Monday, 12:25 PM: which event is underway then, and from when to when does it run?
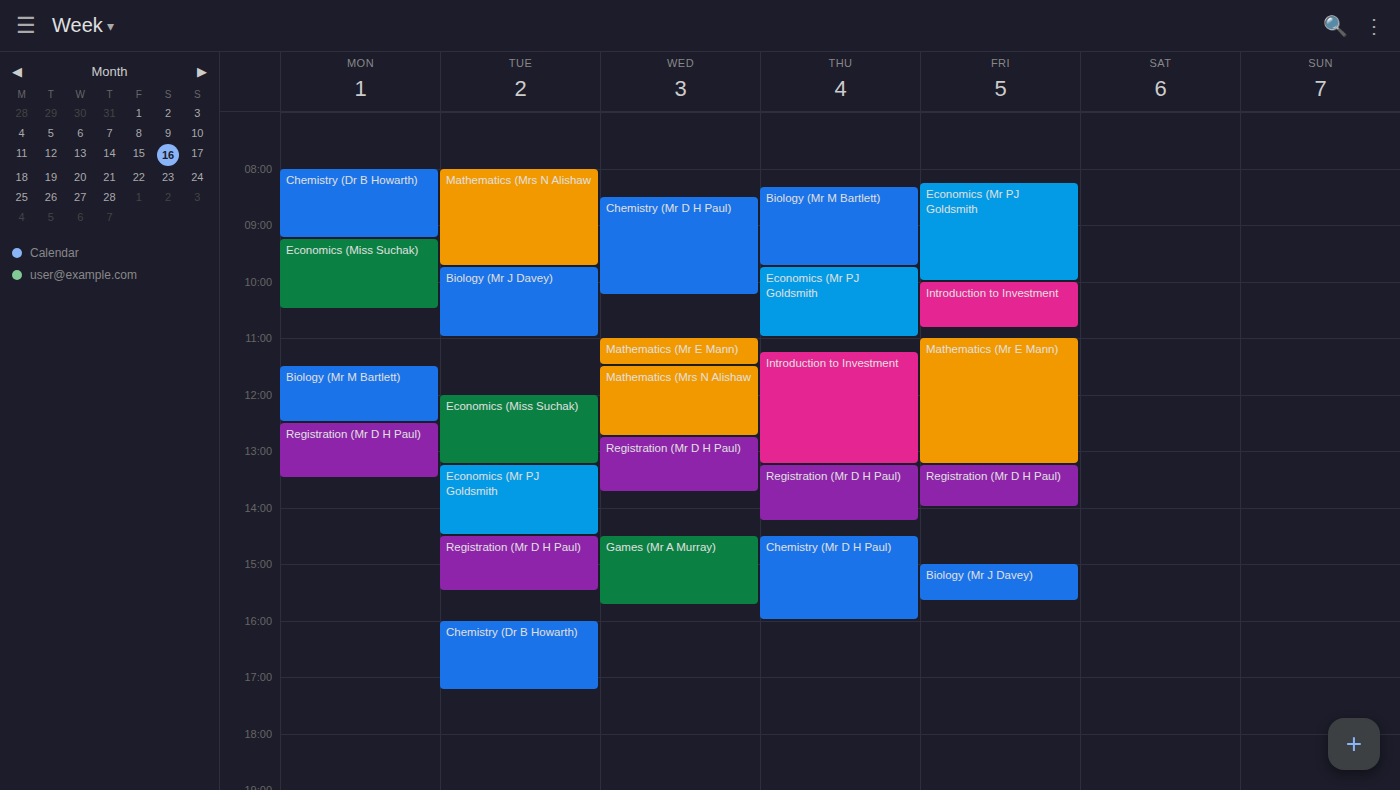
"Biology (Mr M Bartlett)", 11:30 AM to 12:30 PM